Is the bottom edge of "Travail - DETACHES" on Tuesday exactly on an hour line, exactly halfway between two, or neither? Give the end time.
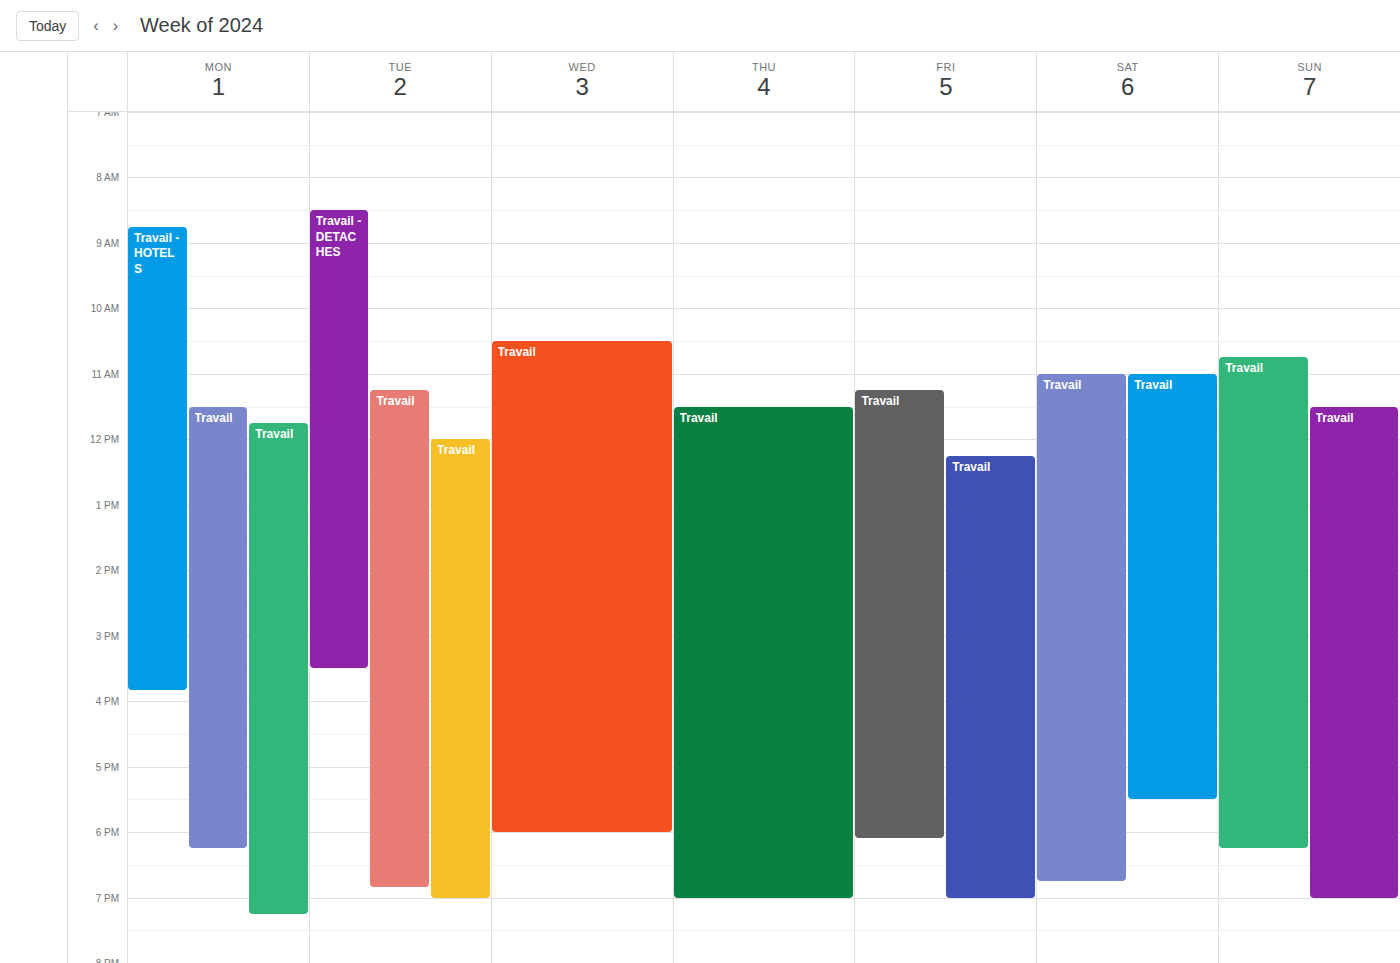
15:30 -- halfway between the 15:00 and 16:00 lines.